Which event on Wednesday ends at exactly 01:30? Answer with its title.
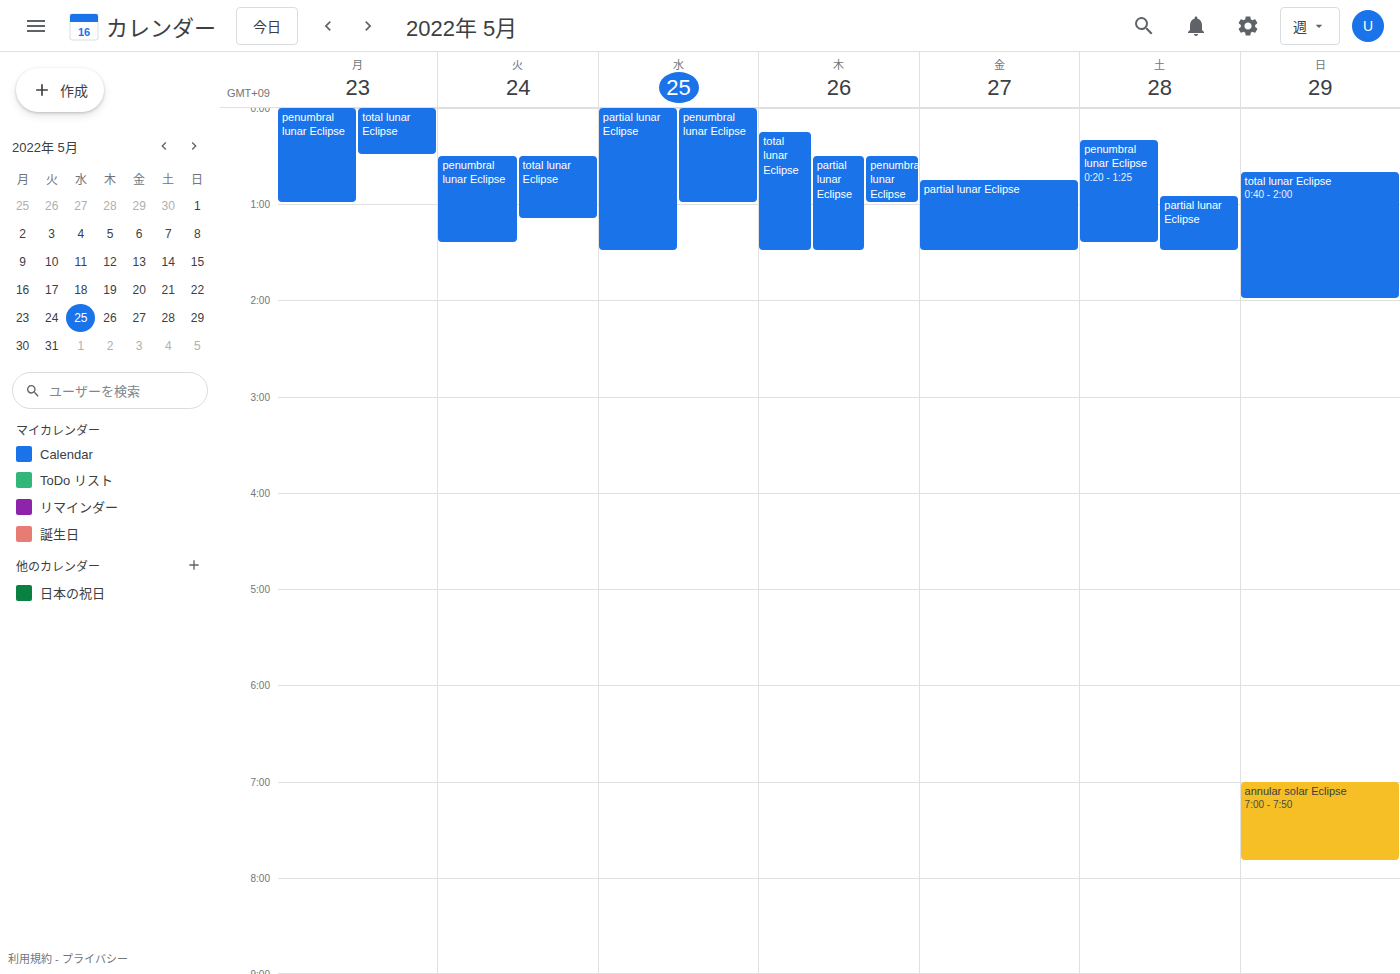
"partial lunar Eclipse"